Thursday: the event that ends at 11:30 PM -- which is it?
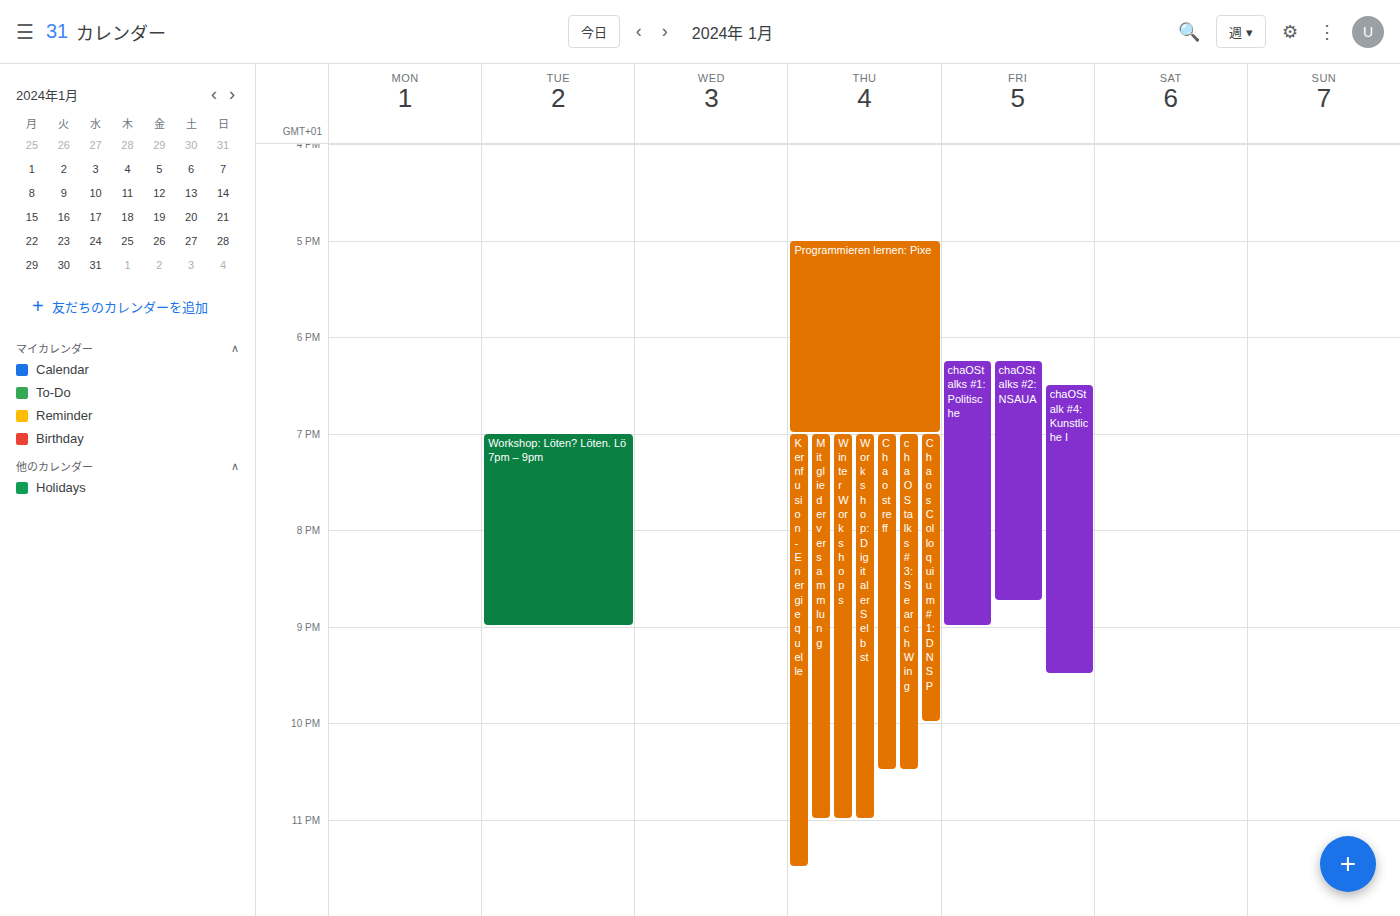
"Kernfusion - Energiequelle"